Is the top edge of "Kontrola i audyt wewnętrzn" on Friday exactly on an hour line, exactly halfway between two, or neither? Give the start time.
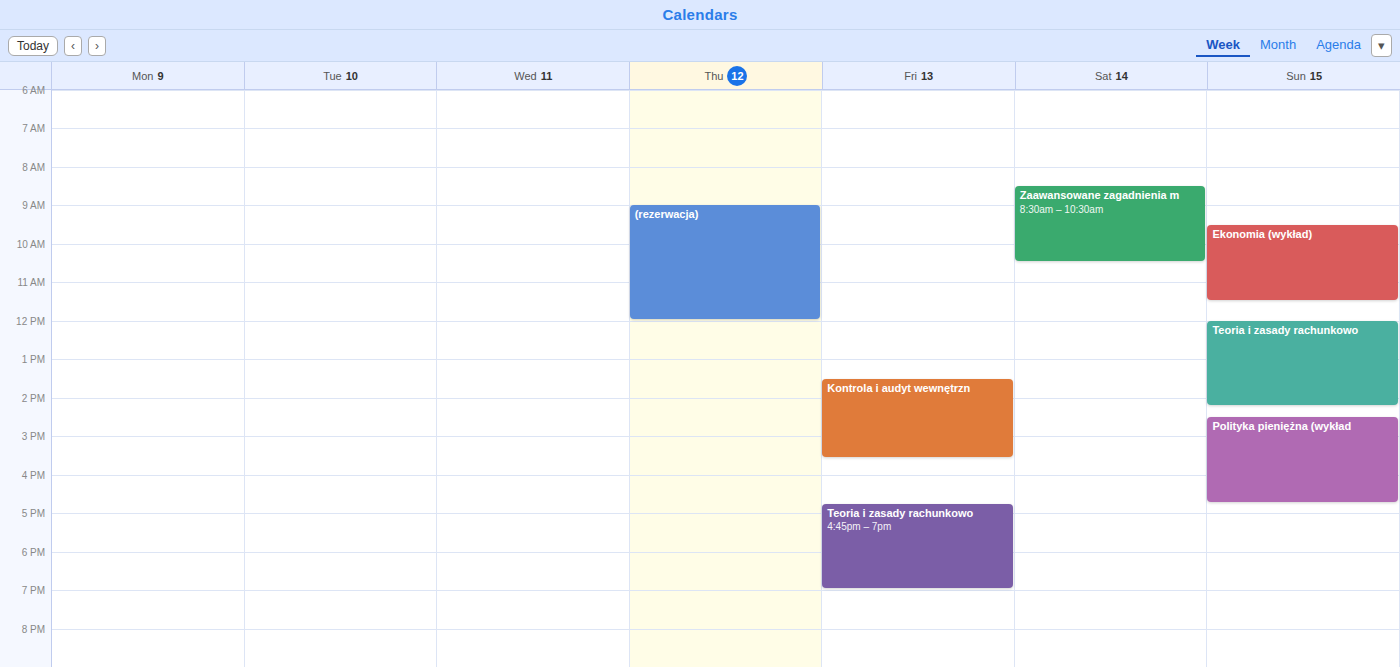
13:30 -- halfway between the 13:00 and 14:00 lines.